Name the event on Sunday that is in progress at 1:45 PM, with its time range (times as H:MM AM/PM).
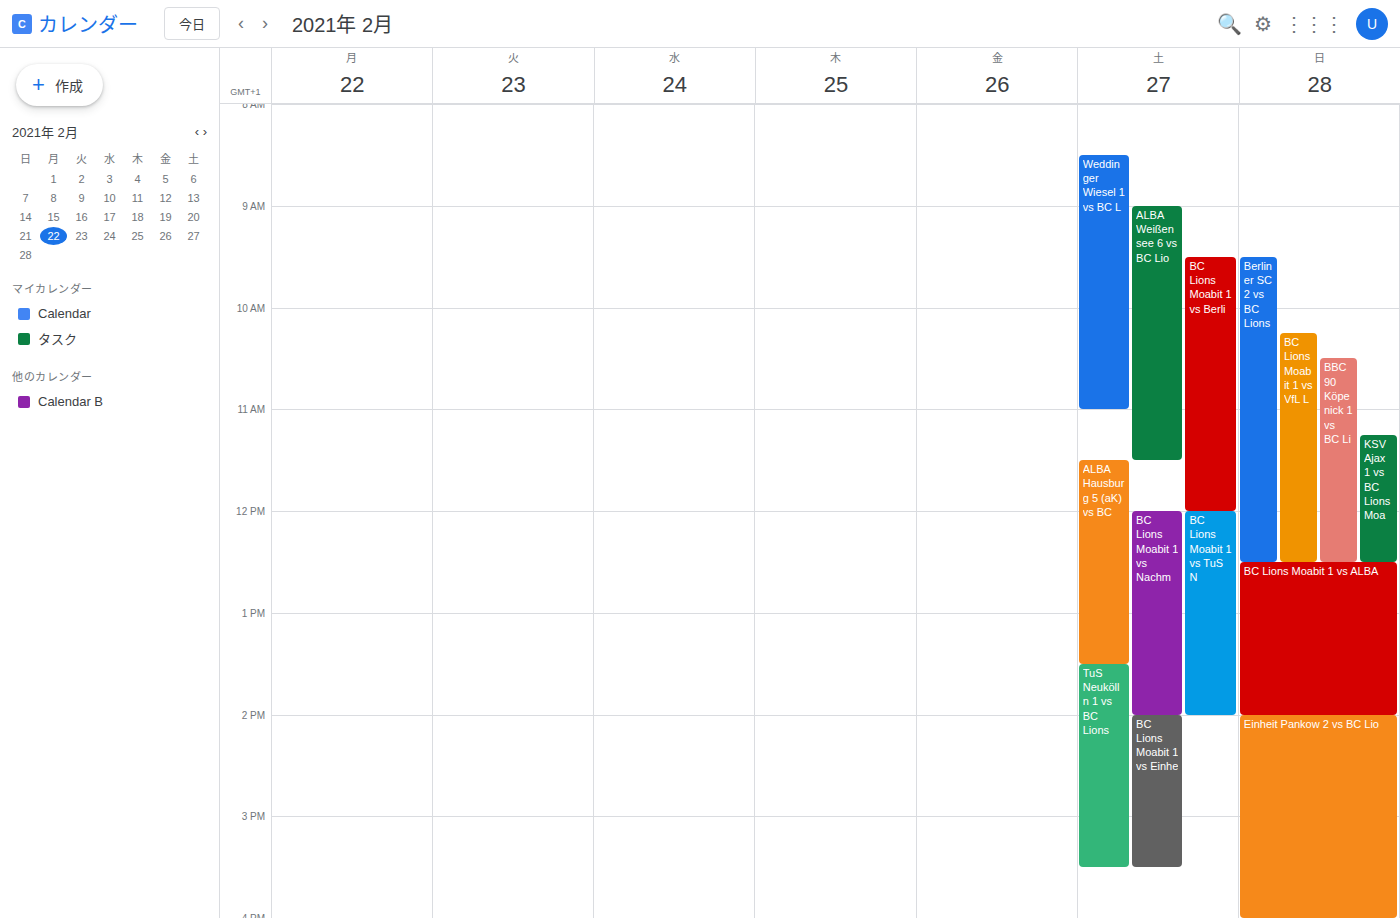
"BC Lions Moabit 1 vs ALBA", 12:30 PM to 2:00 PM